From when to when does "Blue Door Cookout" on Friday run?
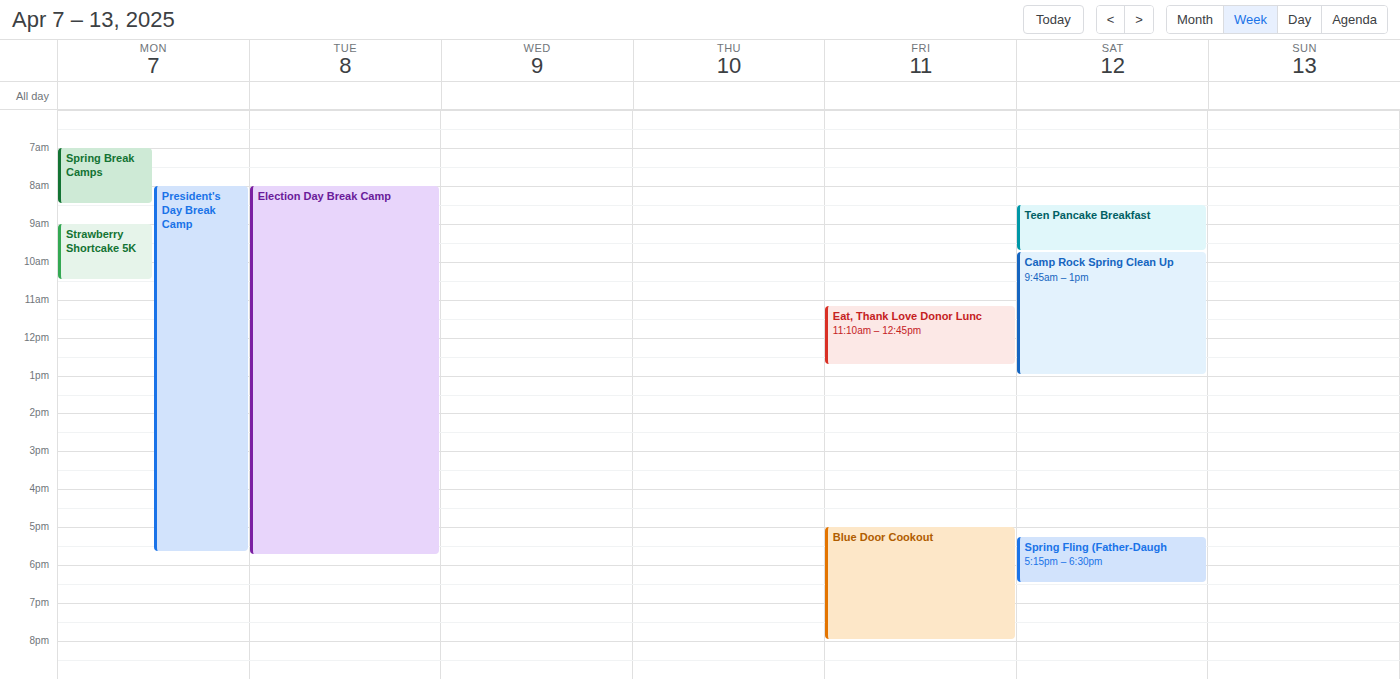
5:00 PM to 8:00 PM